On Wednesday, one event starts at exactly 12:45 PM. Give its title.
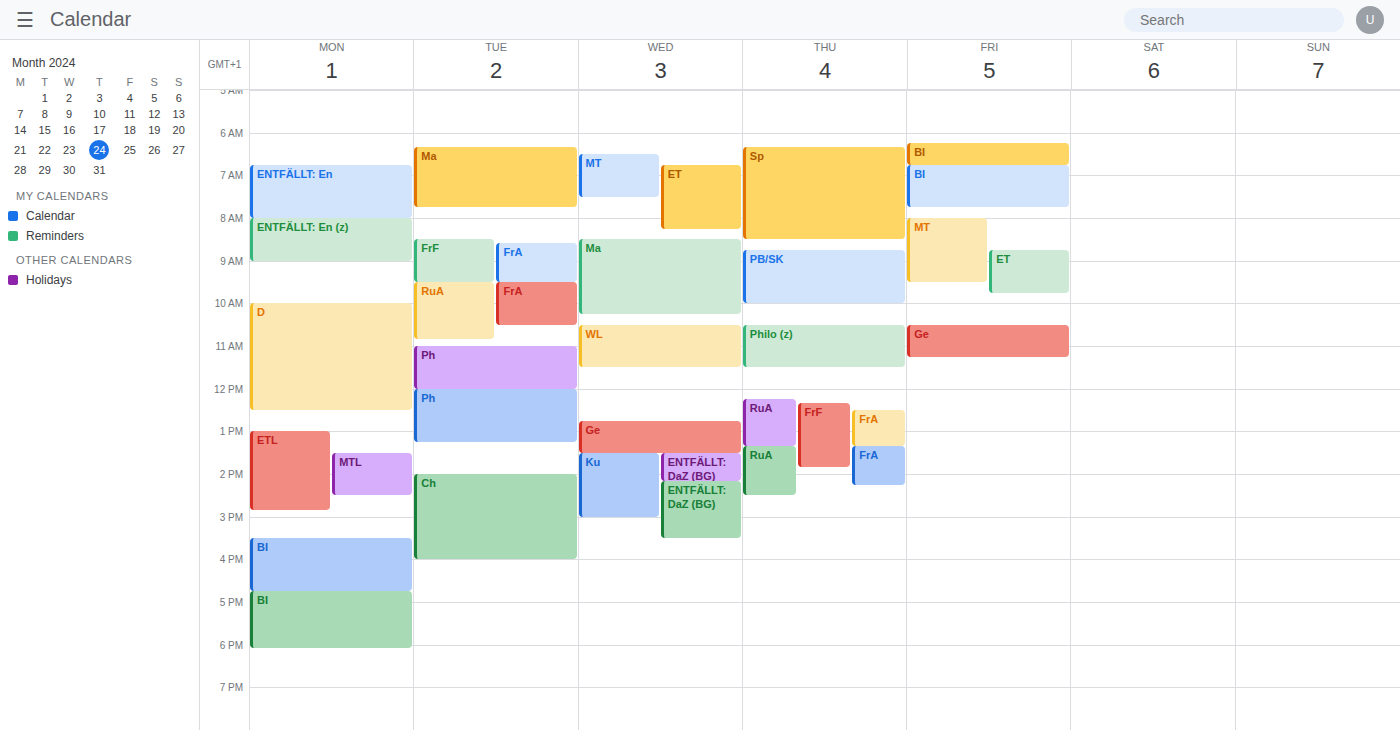
"Ge"